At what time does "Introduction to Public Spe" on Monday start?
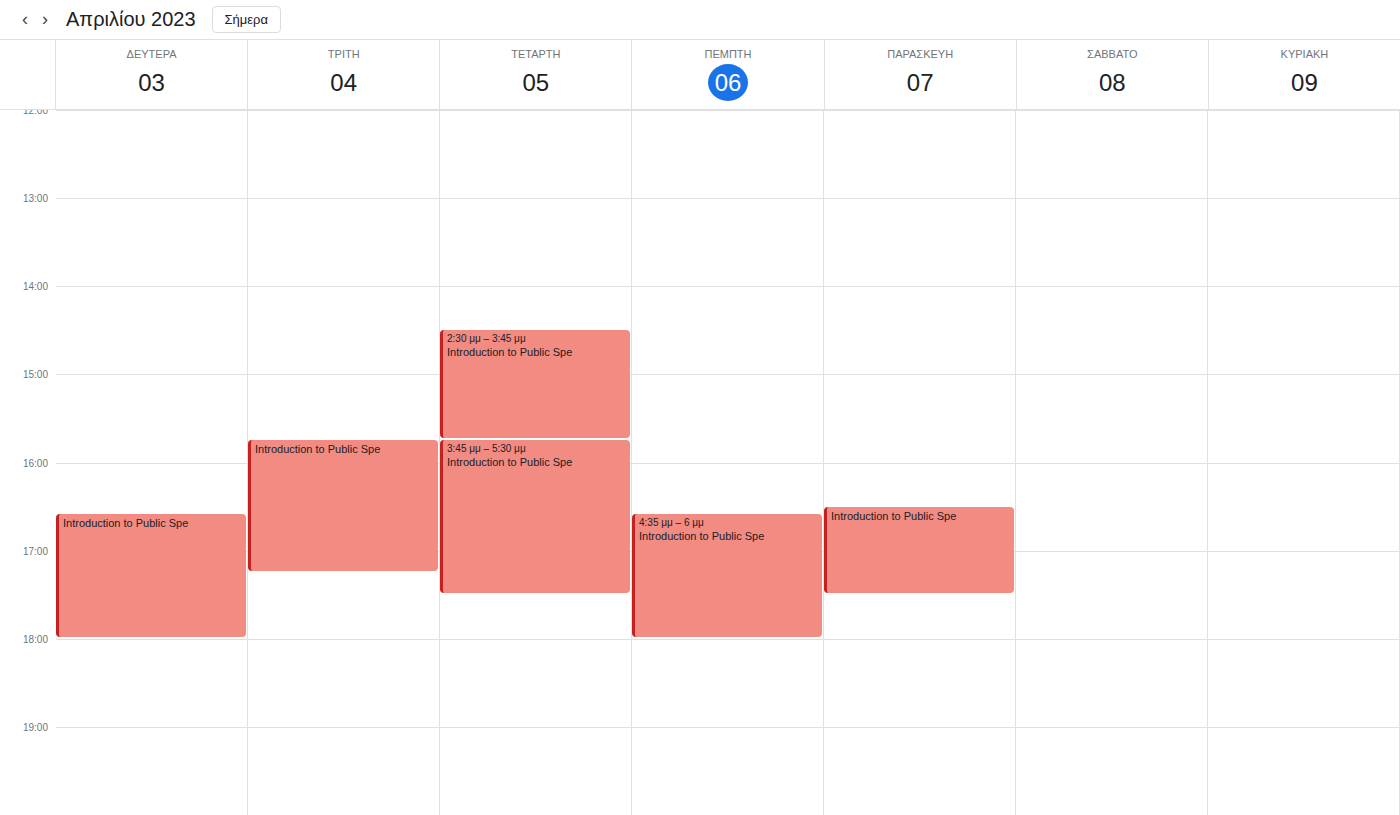
4:35 PM